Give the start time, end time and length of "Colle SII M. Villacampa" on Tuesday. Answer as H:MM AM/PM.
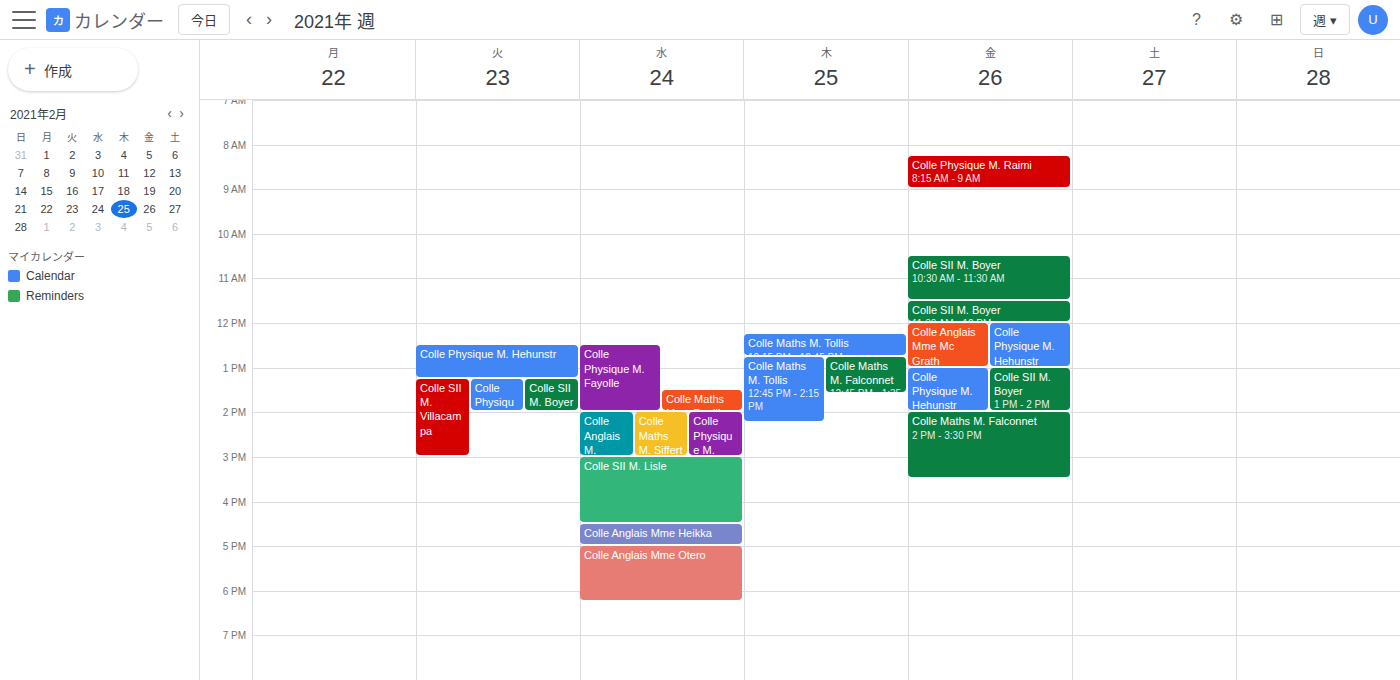
1:15 PM to 3:00 PM, 1 hour 45 minutes